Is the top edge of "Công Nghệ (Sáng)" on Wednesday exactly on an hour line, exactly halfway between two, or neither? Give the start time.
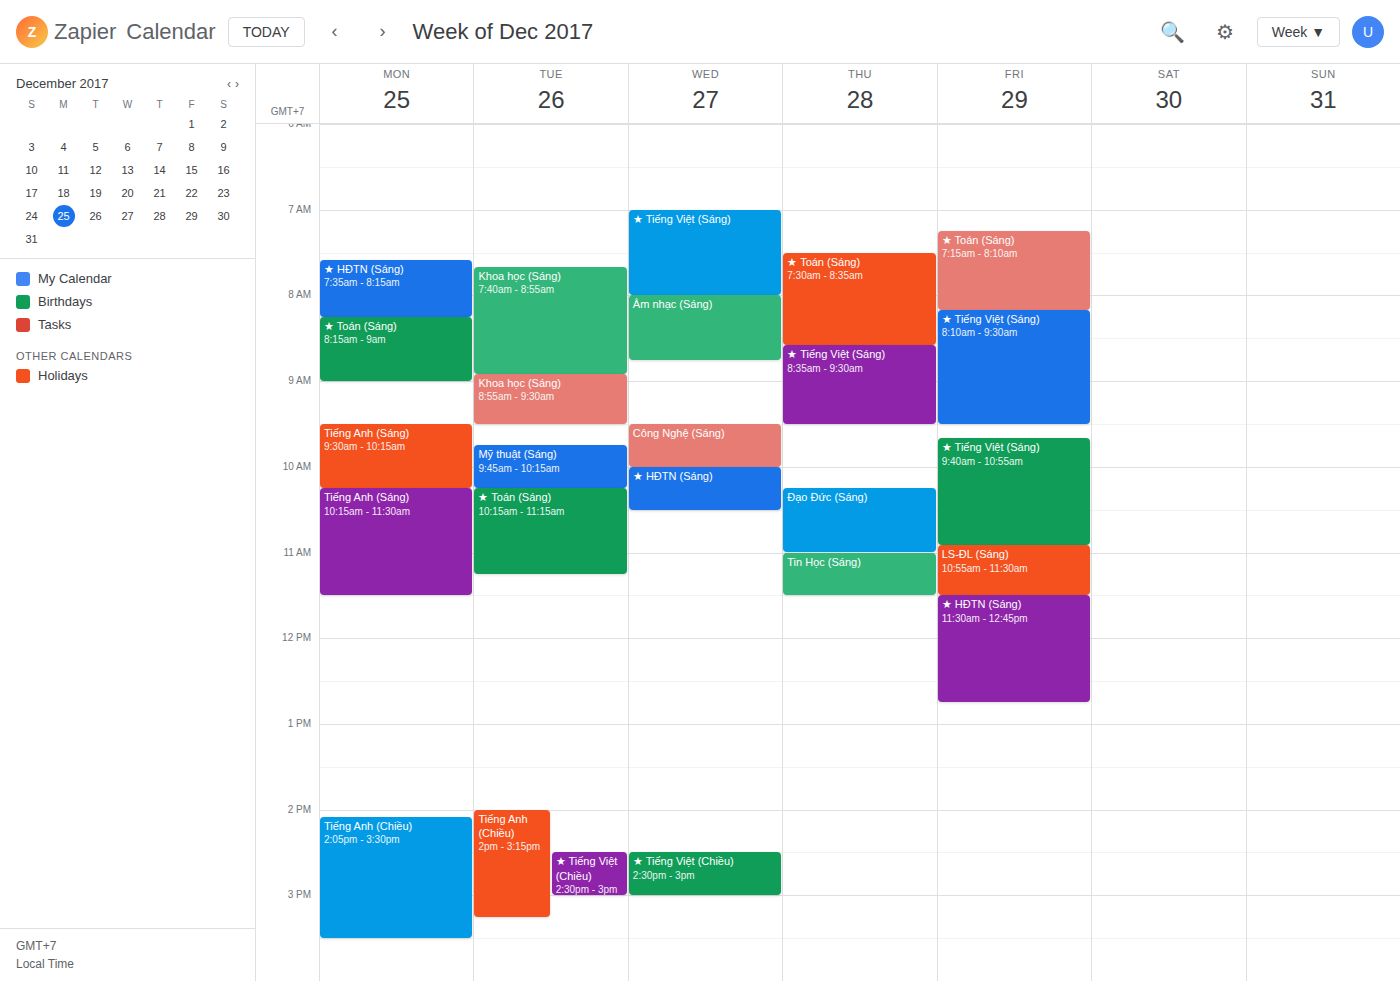
9:30 AM -- halfway between the 9 AM and 10 AM lines.